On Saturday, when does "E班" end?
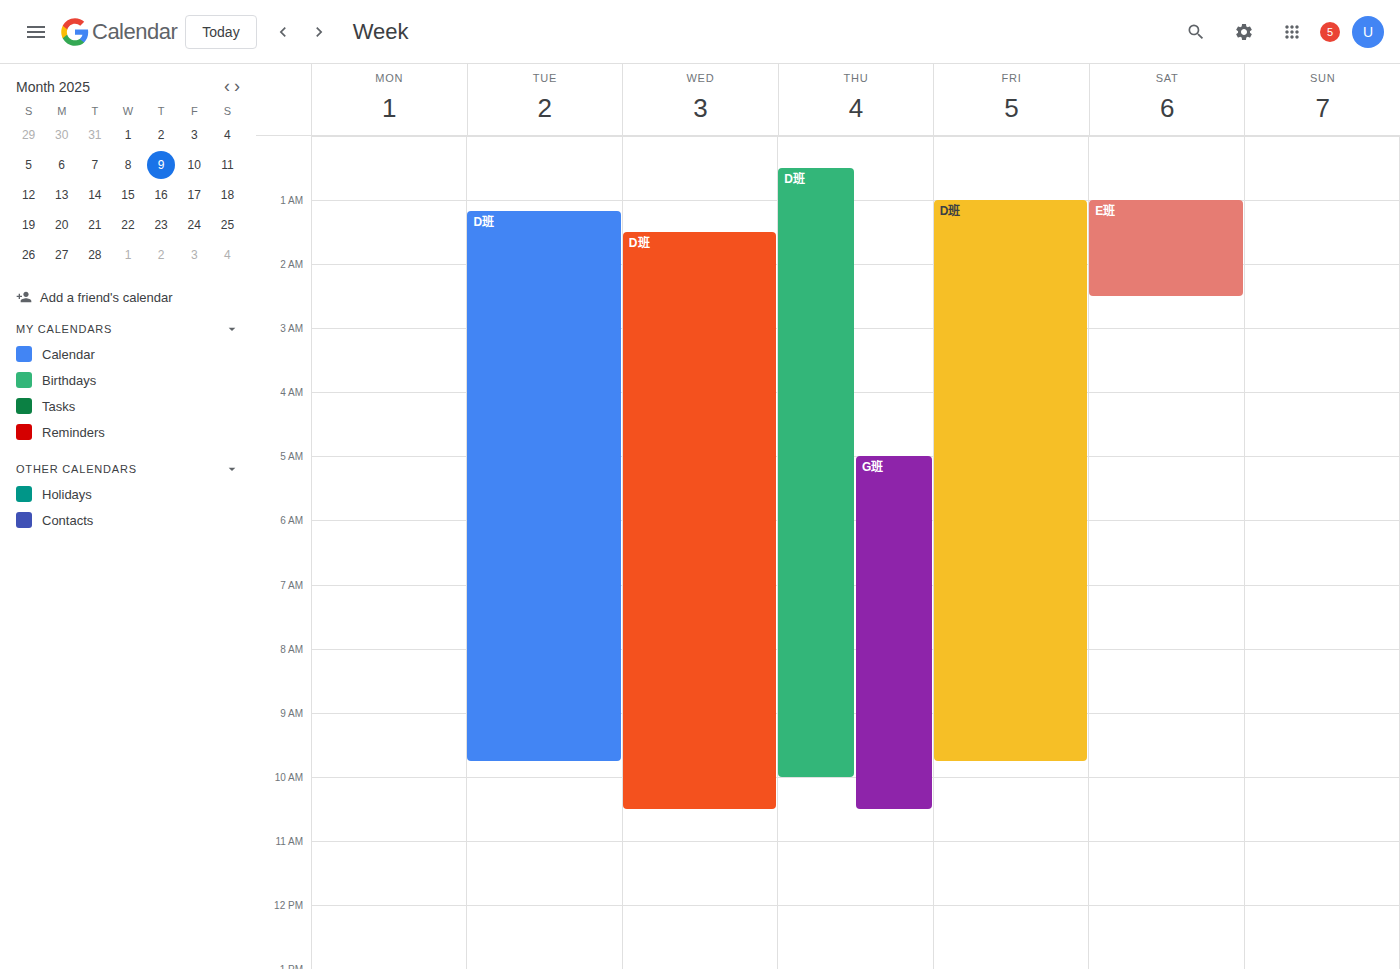
2:30 AM